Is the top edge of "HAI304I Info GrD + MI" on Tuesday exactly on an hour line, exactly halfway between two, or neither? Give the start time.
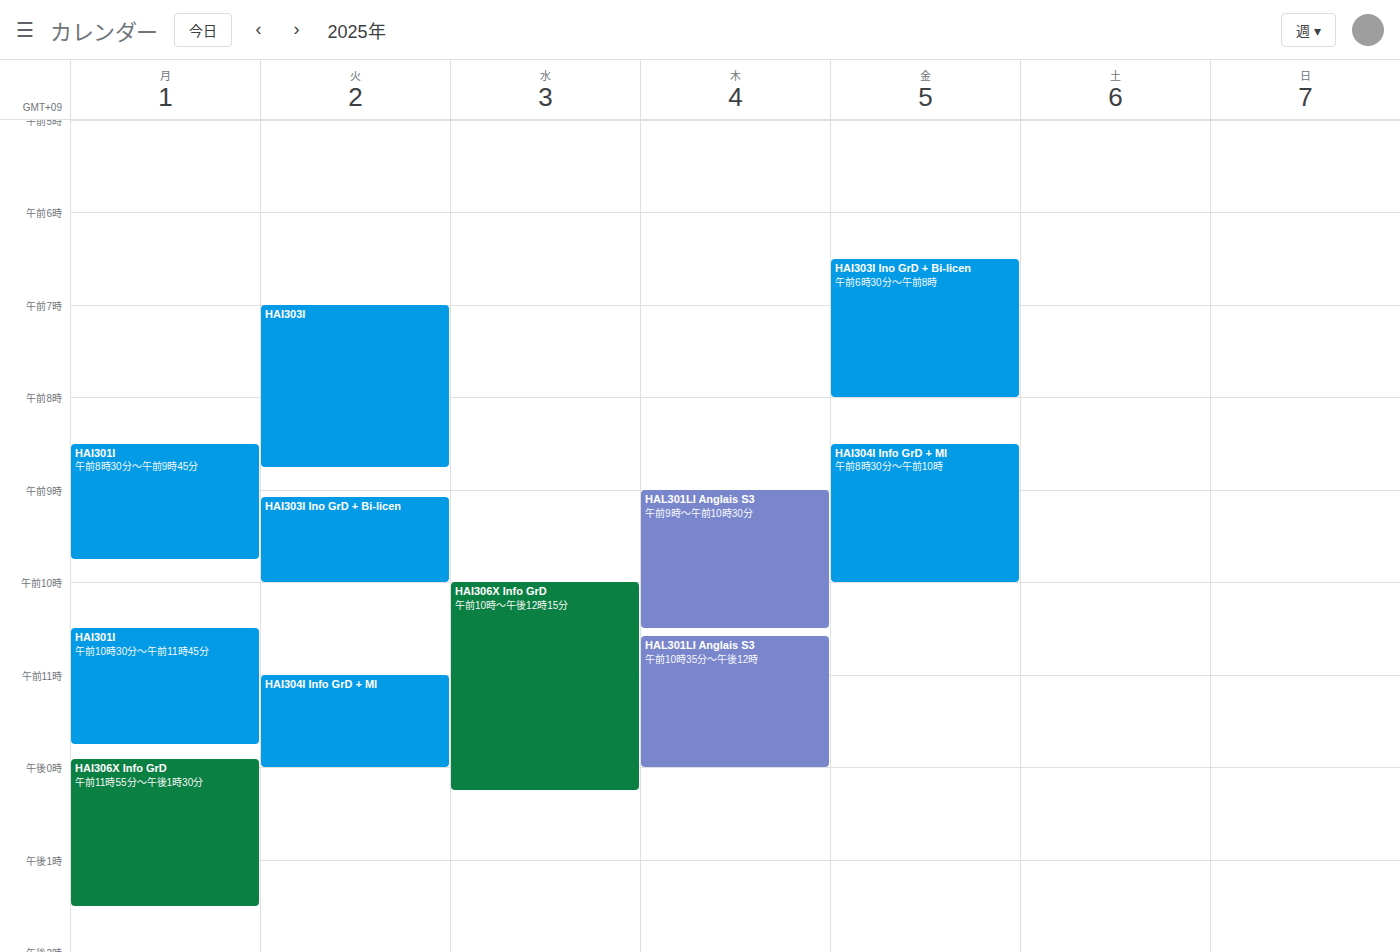
11:00 AM -- exactly on the 11 AM line.